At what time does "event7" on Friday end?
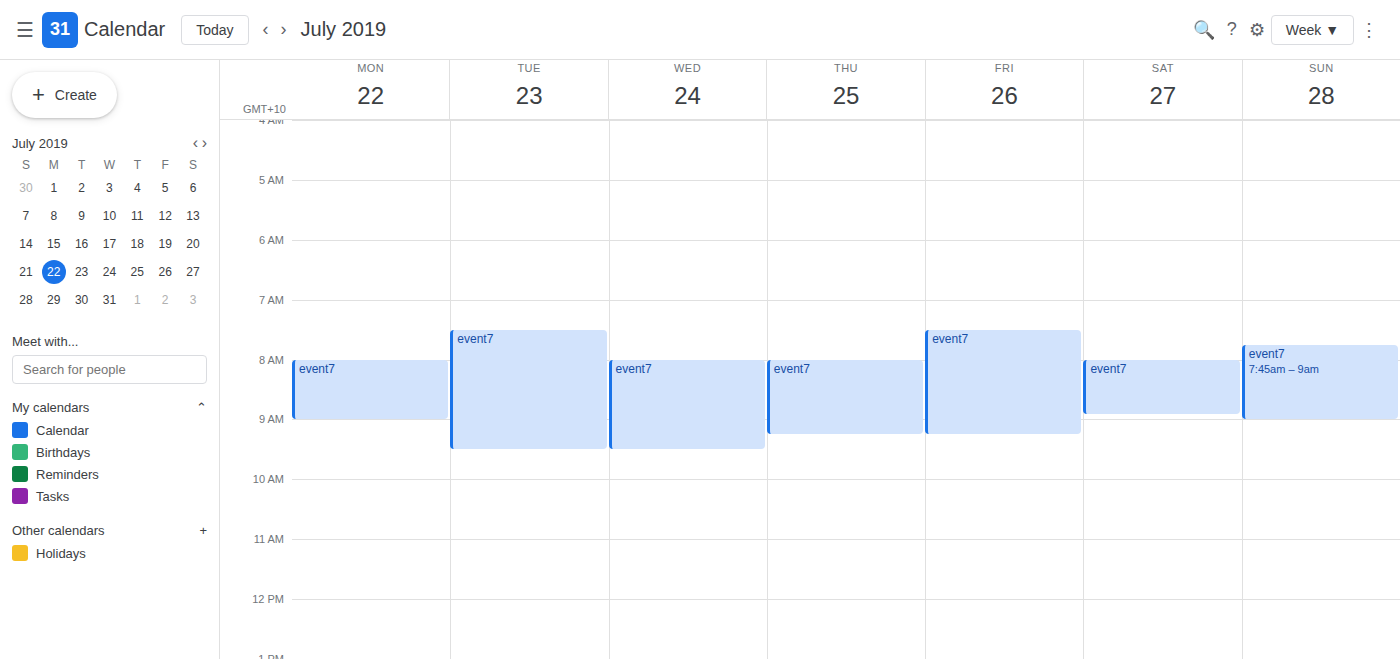
9:15 AM